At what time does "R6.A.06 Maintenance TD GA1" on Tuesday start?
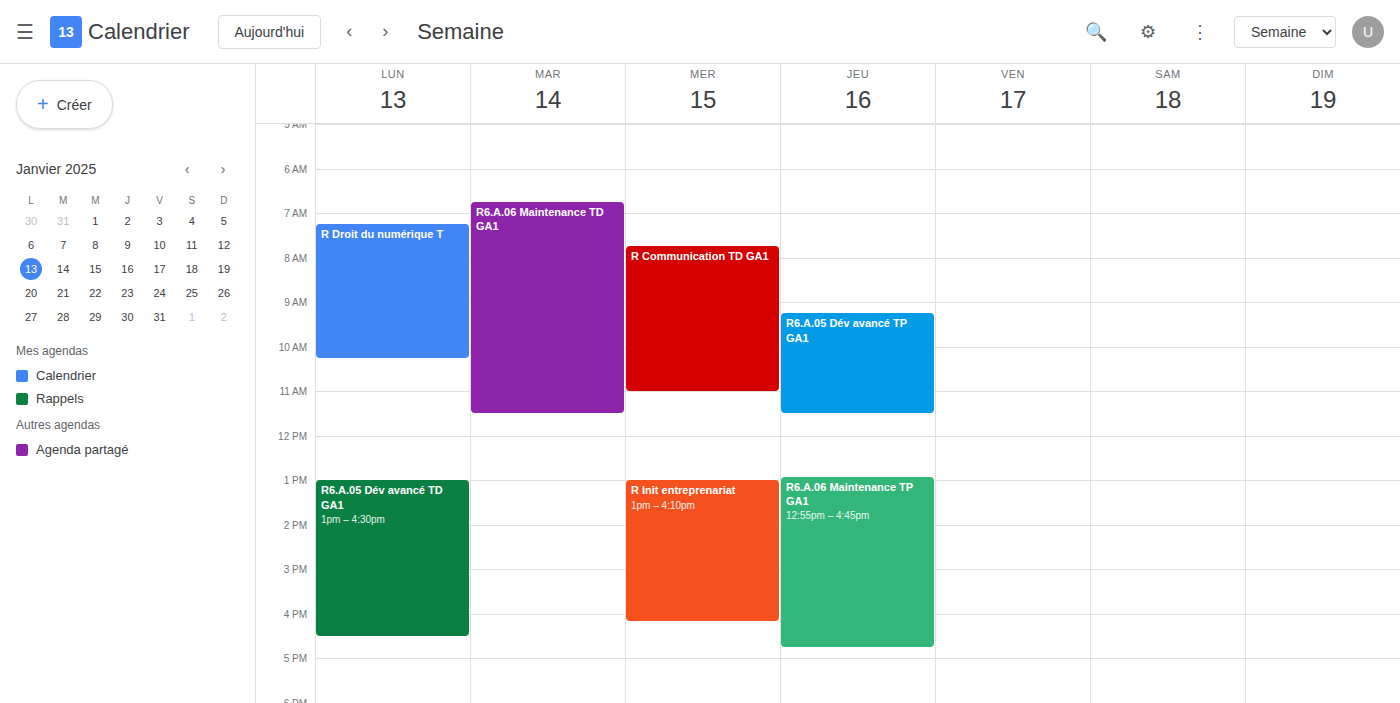
6:45 AM